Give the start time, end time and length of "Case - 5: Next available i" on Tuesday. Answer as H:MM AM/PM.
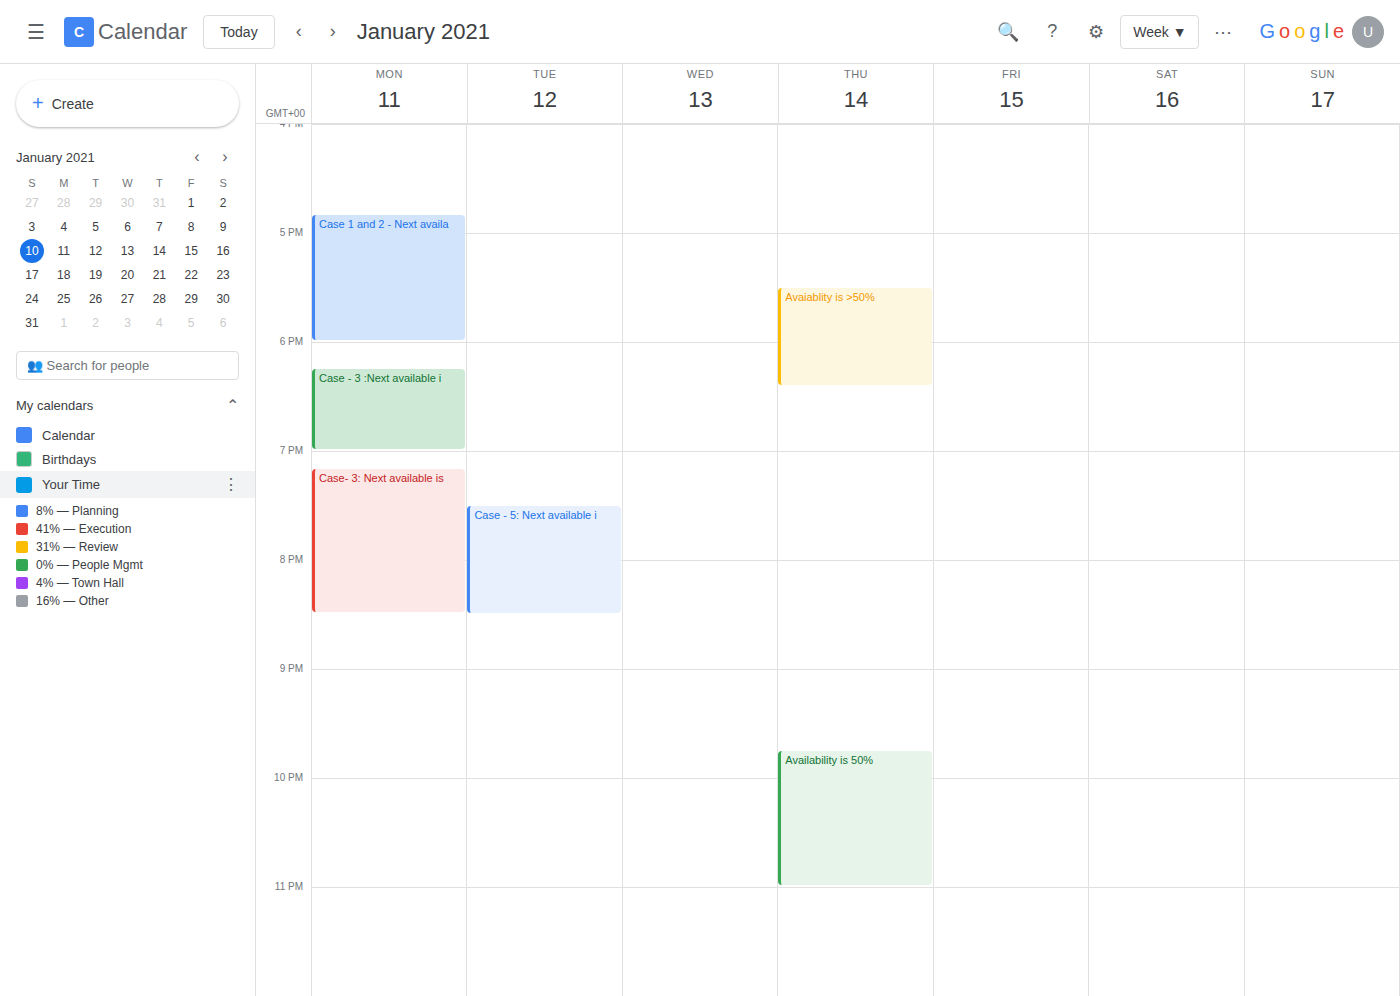
7:30 PM to 8:30 PM, 1 hour